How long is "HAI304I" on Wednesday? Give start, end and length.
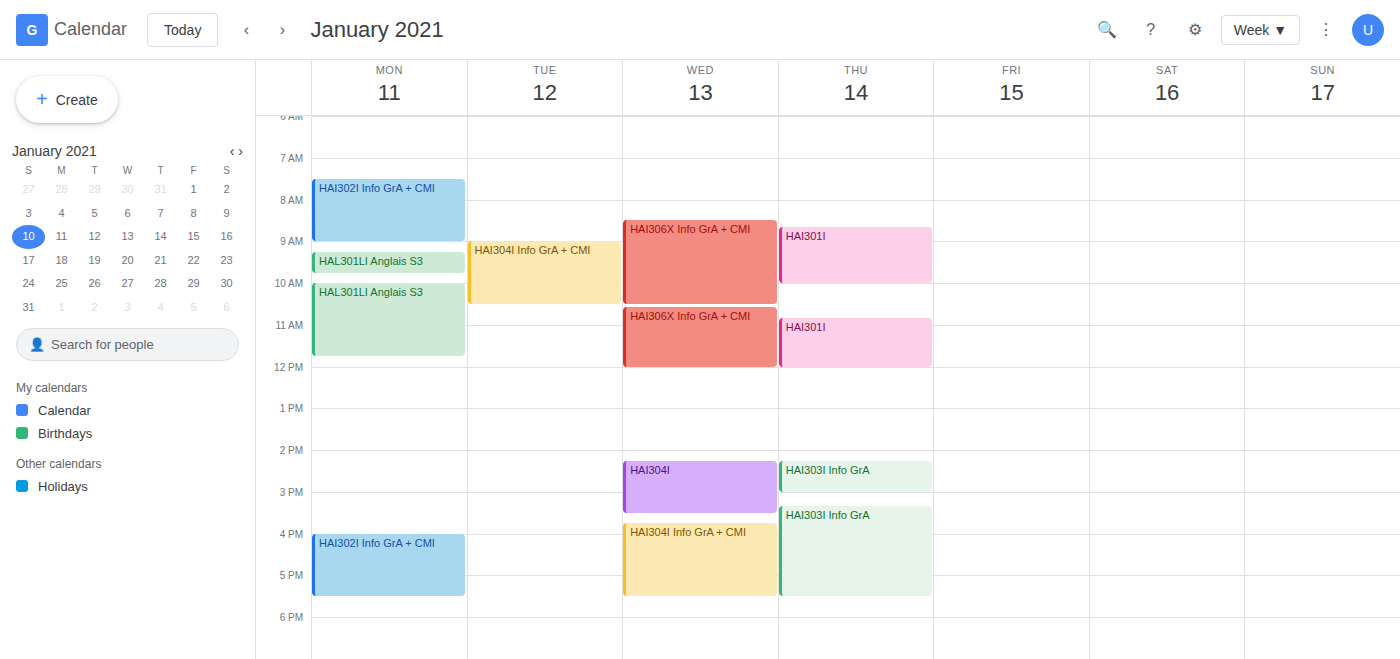
2:15 PM to 3:30 PM, 1 hour 15 minutes